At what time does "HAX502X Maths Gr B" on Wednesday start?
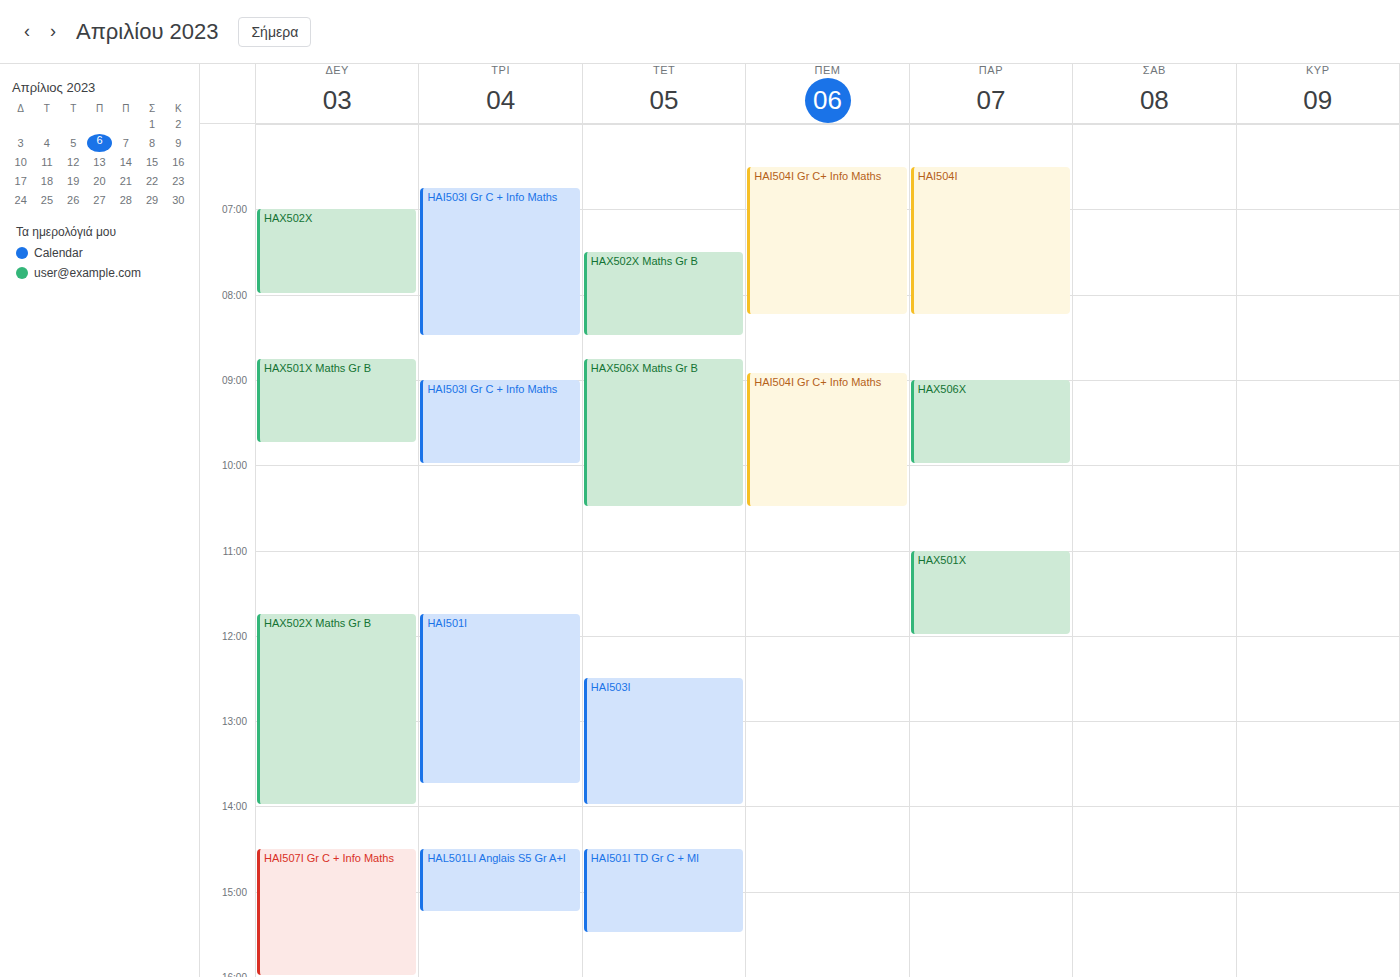
7:30 AM